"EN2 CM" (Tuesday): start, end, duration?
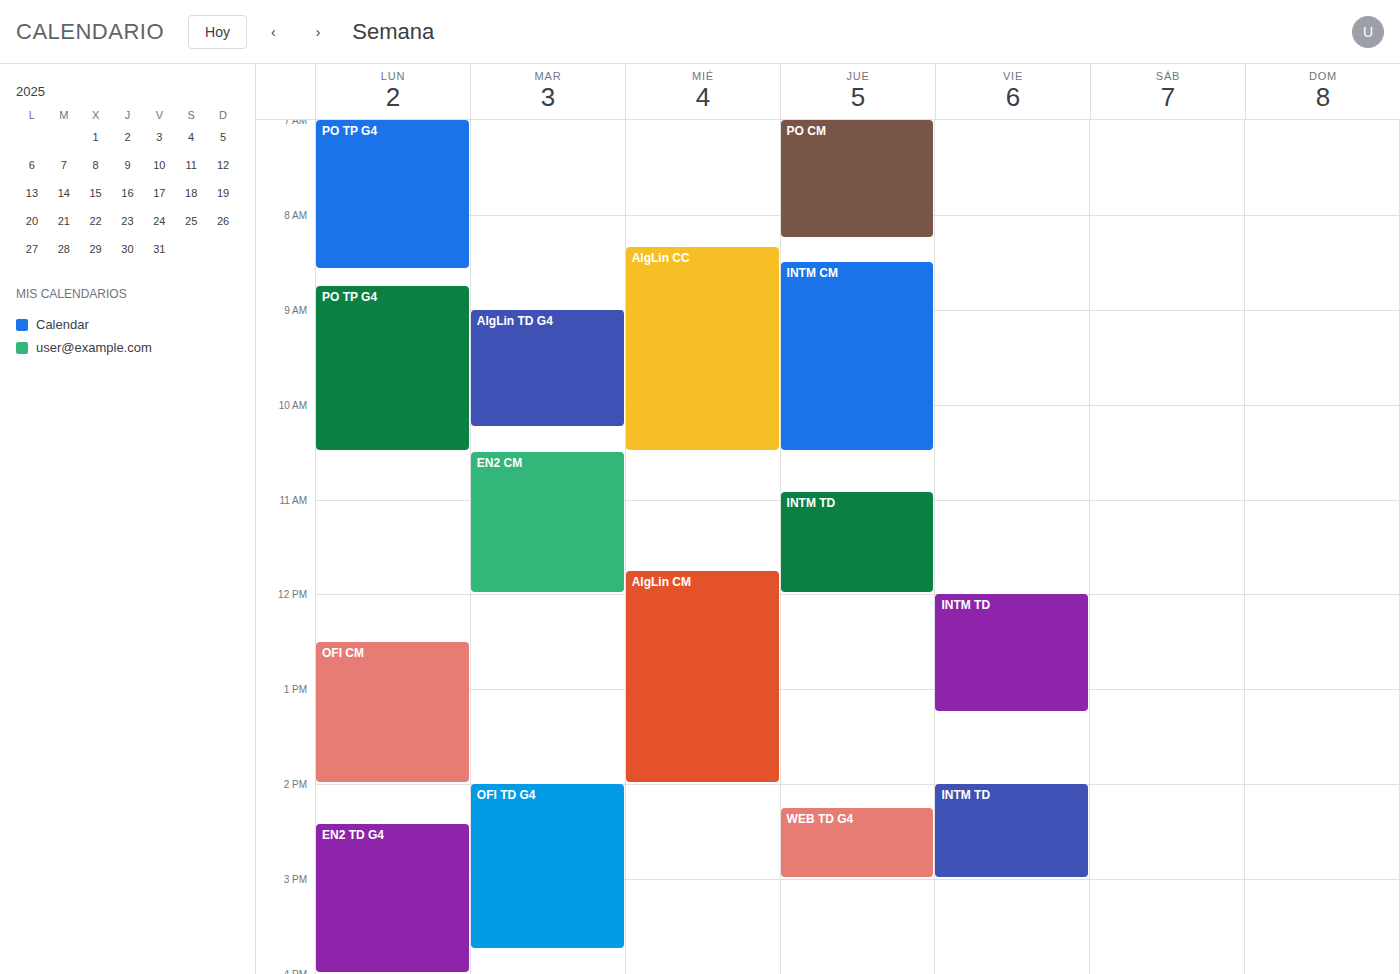
10:30 AM to 12:00 PM, 1 hour 30 minutes